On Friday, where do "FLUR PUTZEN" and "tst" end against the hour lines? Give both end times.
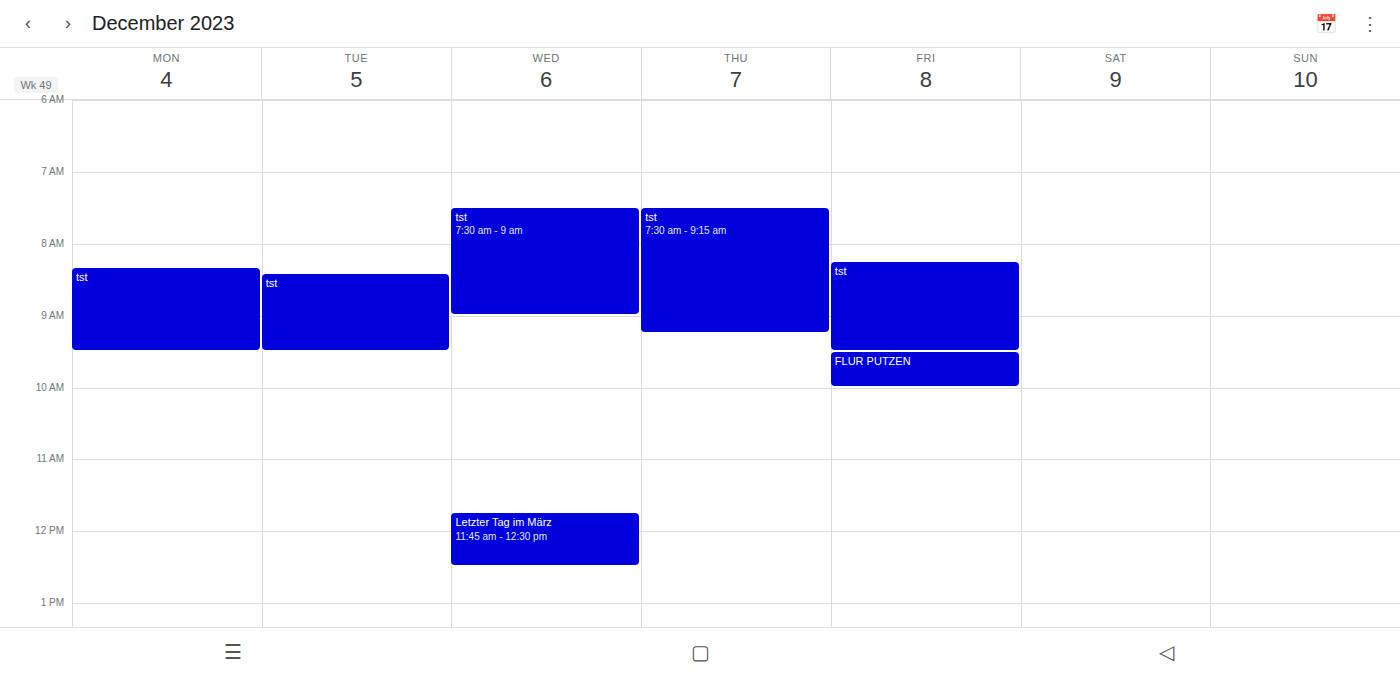
"FLUR PUTZEN": 10:00 AM, exactly on the 10 AM line. "tst": 9:30 AM, halfway between the 9 AM and 10 AM lines.